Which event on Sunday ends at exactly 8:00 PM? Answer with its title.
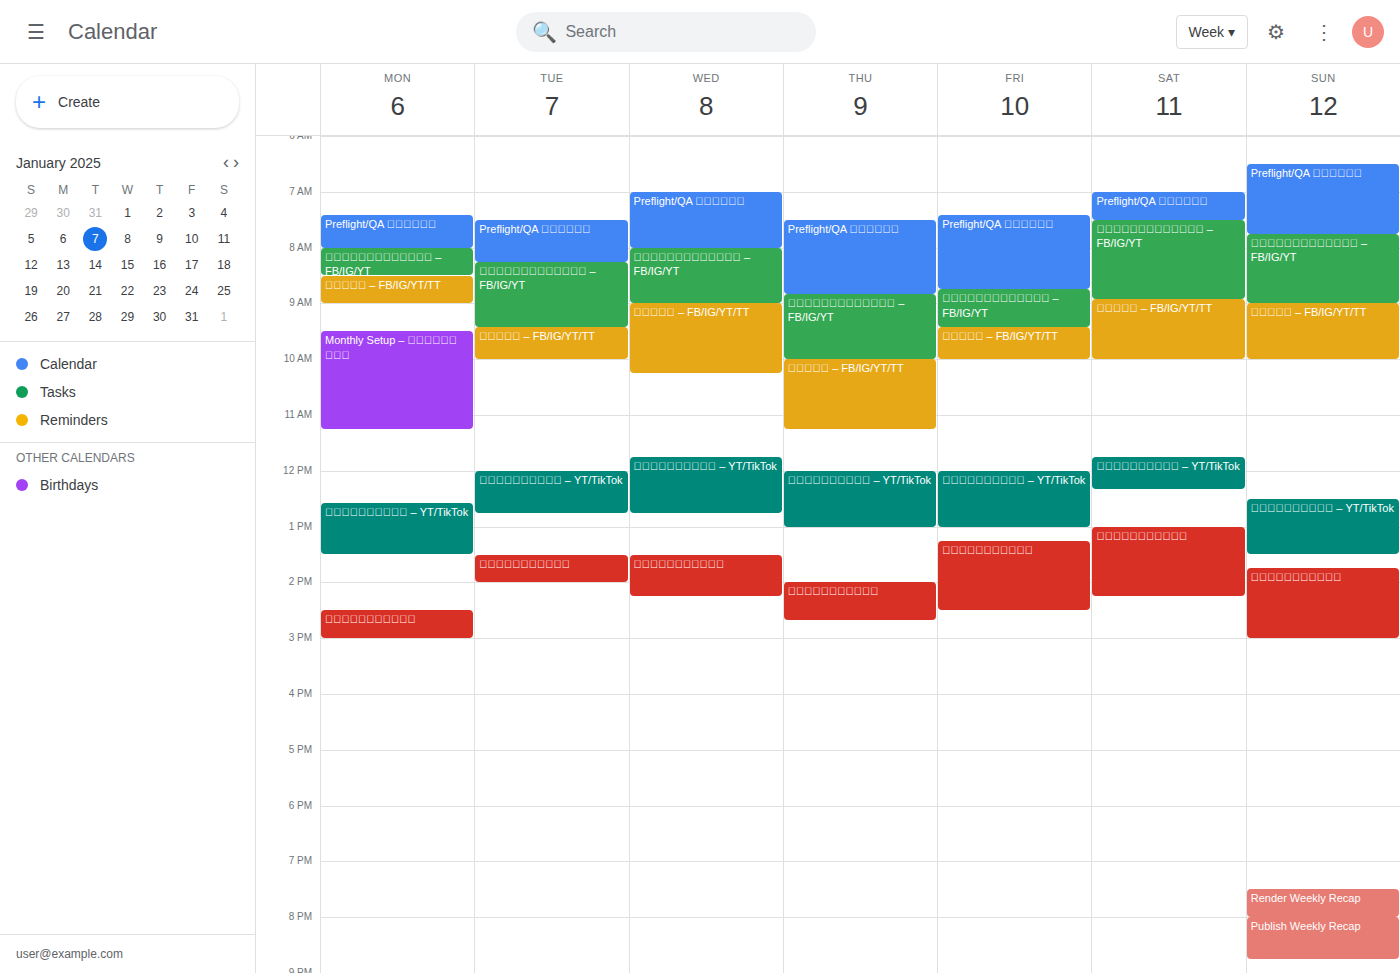
"Render Weekly Recap"